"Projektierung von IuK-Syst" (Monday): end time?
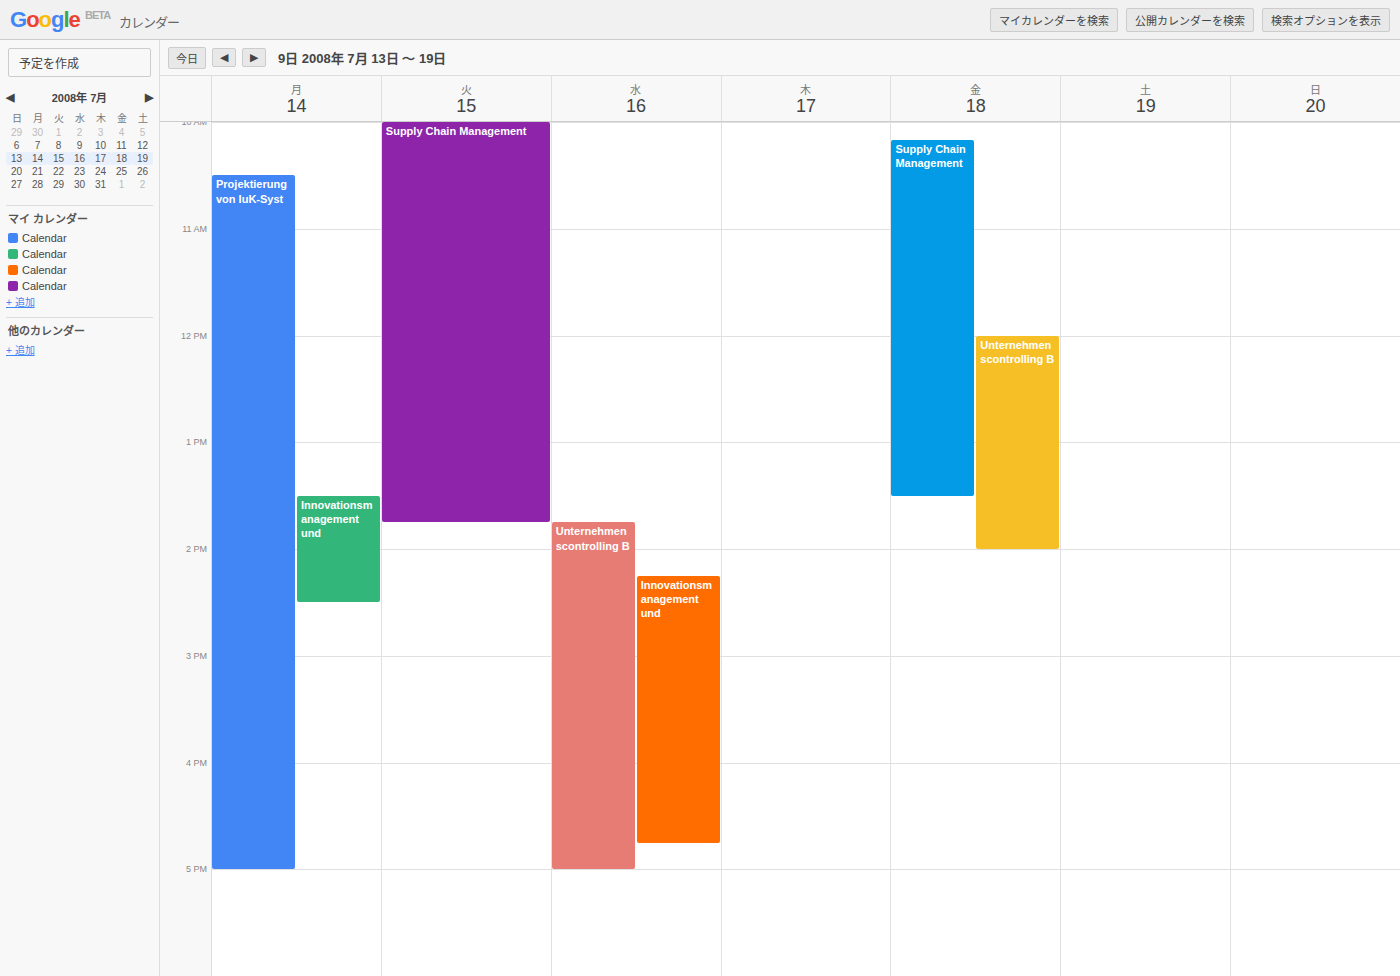
5:00 PM